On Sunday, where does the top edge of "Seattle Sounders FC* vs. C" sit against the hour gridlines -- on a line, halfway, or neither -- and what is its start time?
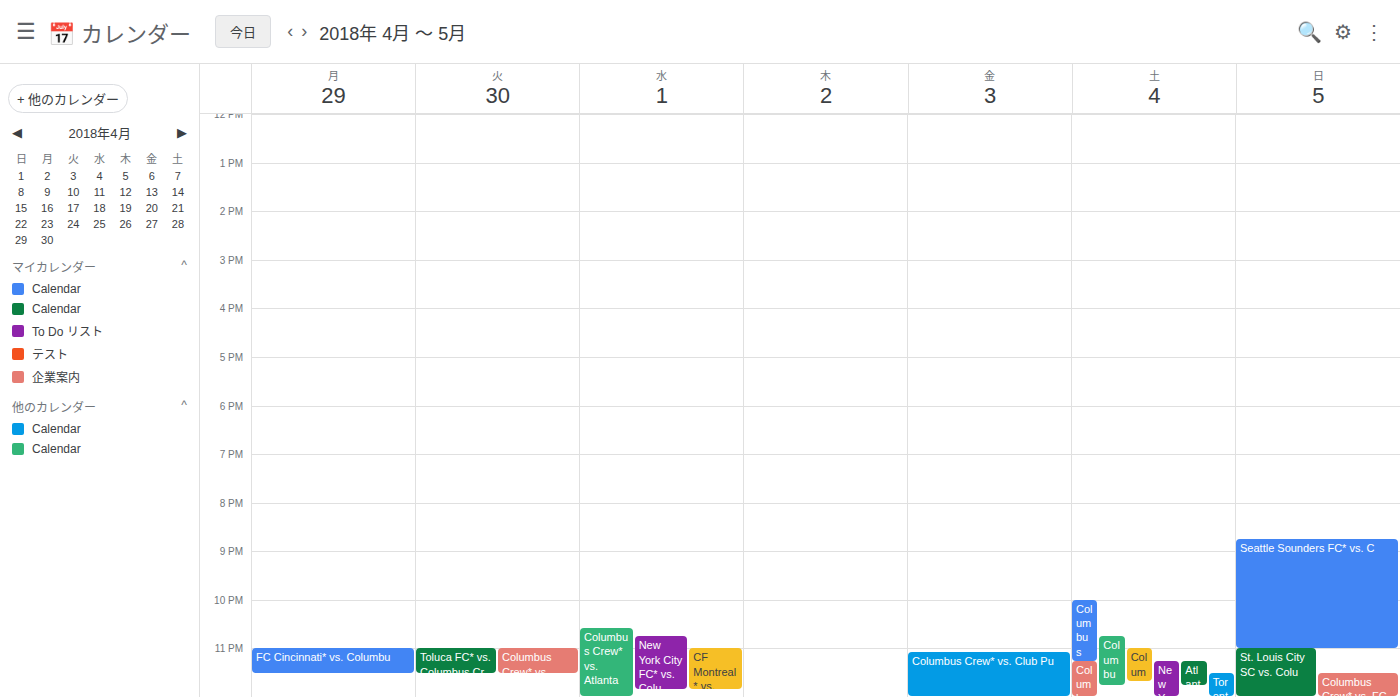
8:45 PM -- neither: three quarters of the way from the 8 PM line to the 9 PM line.